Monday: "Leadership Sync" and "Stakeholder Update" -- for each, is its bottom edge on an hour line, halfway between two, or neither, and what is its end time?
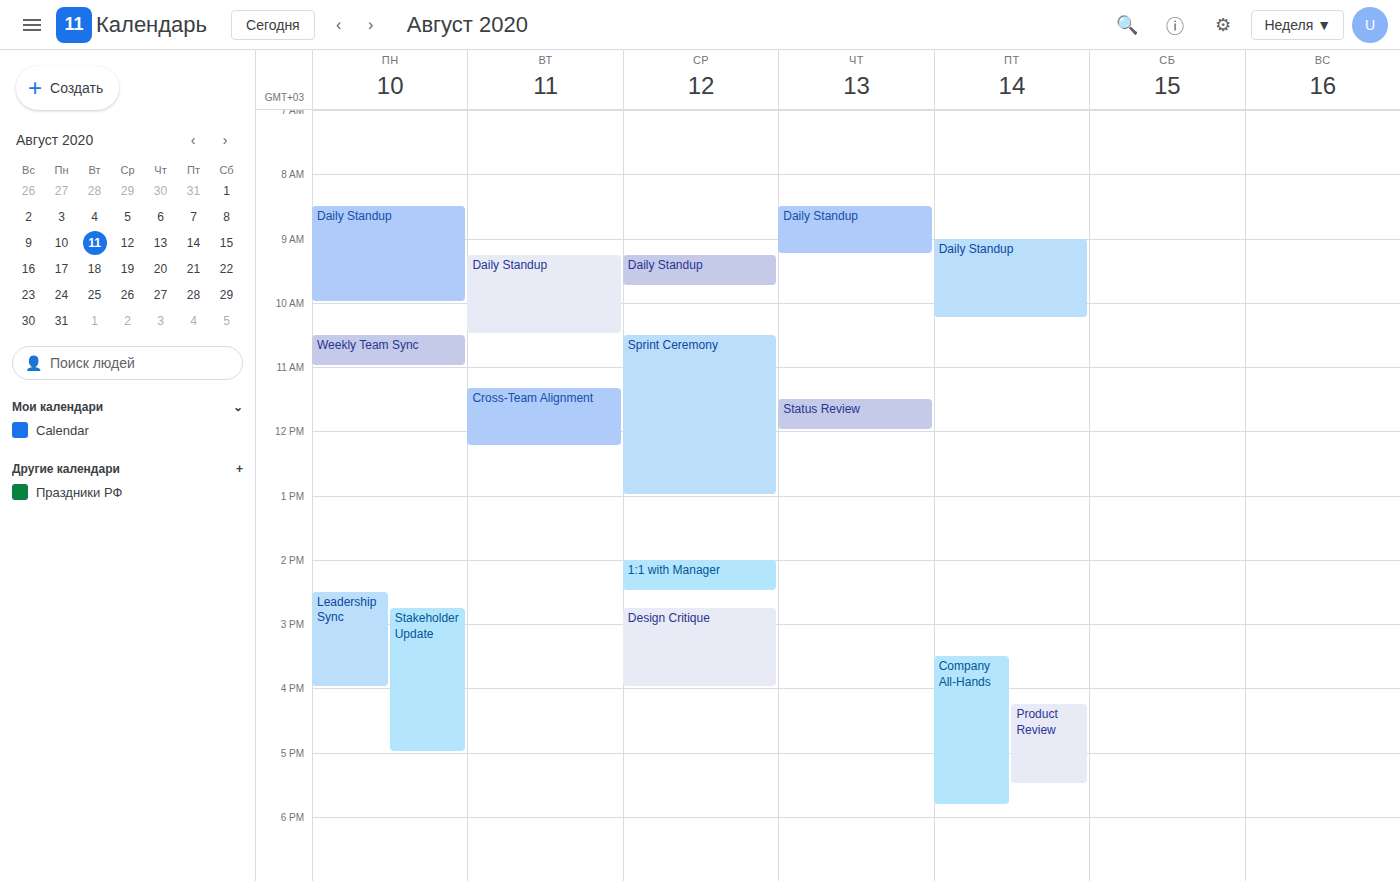
"Leadership Sync": 4:00 PM, exactly on the 4 PM line. "Stakeholder Update": 5:00 PM, exactly on the 5 PM line.